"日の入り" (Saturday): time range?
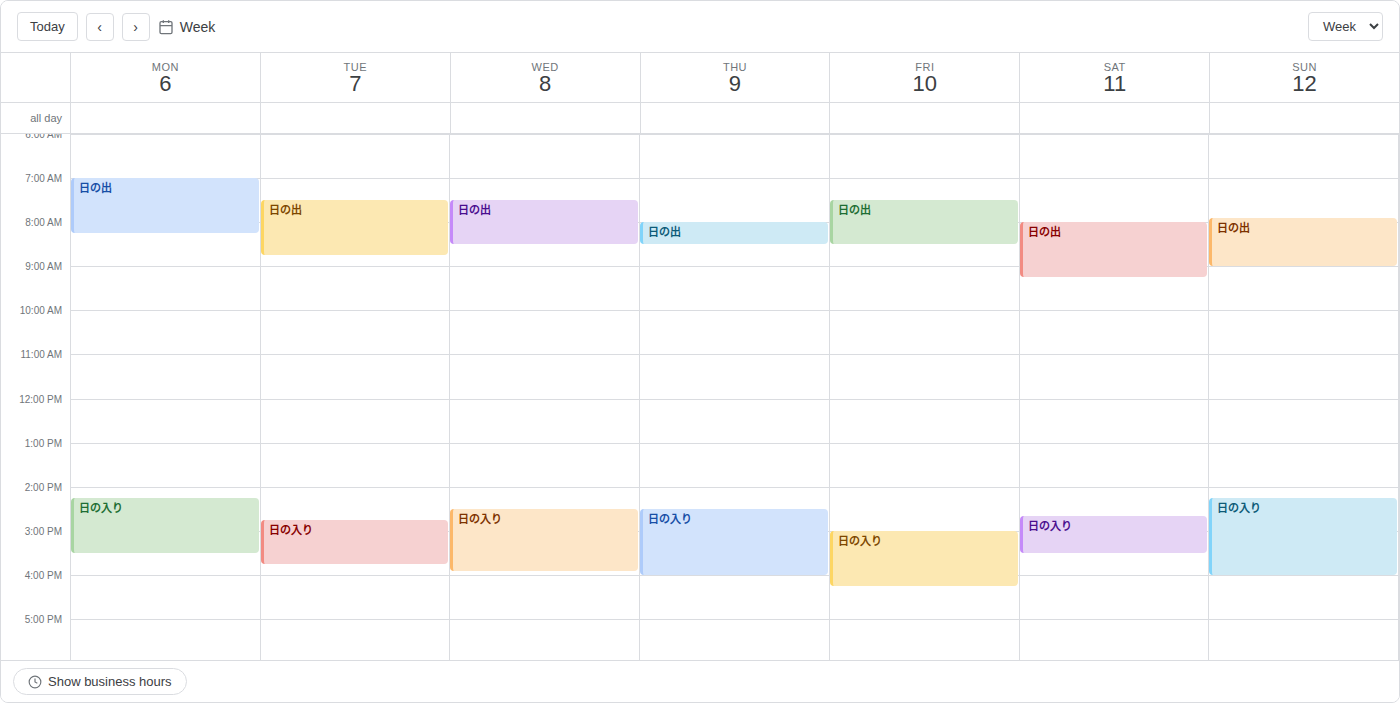
2:40 PM to 3:30 PM